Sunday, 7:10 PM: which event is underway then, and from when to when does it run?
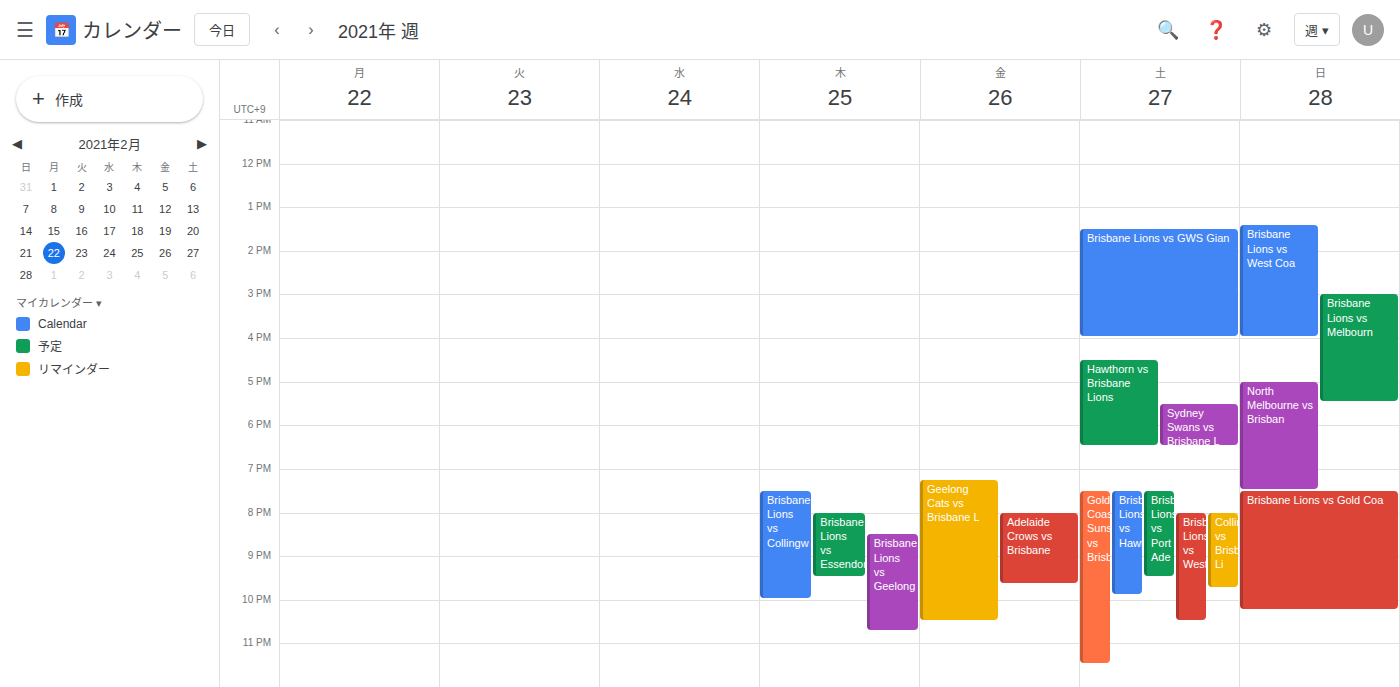
"North Melbourne vs Brisban", 5:00 PM to 7:30 PM